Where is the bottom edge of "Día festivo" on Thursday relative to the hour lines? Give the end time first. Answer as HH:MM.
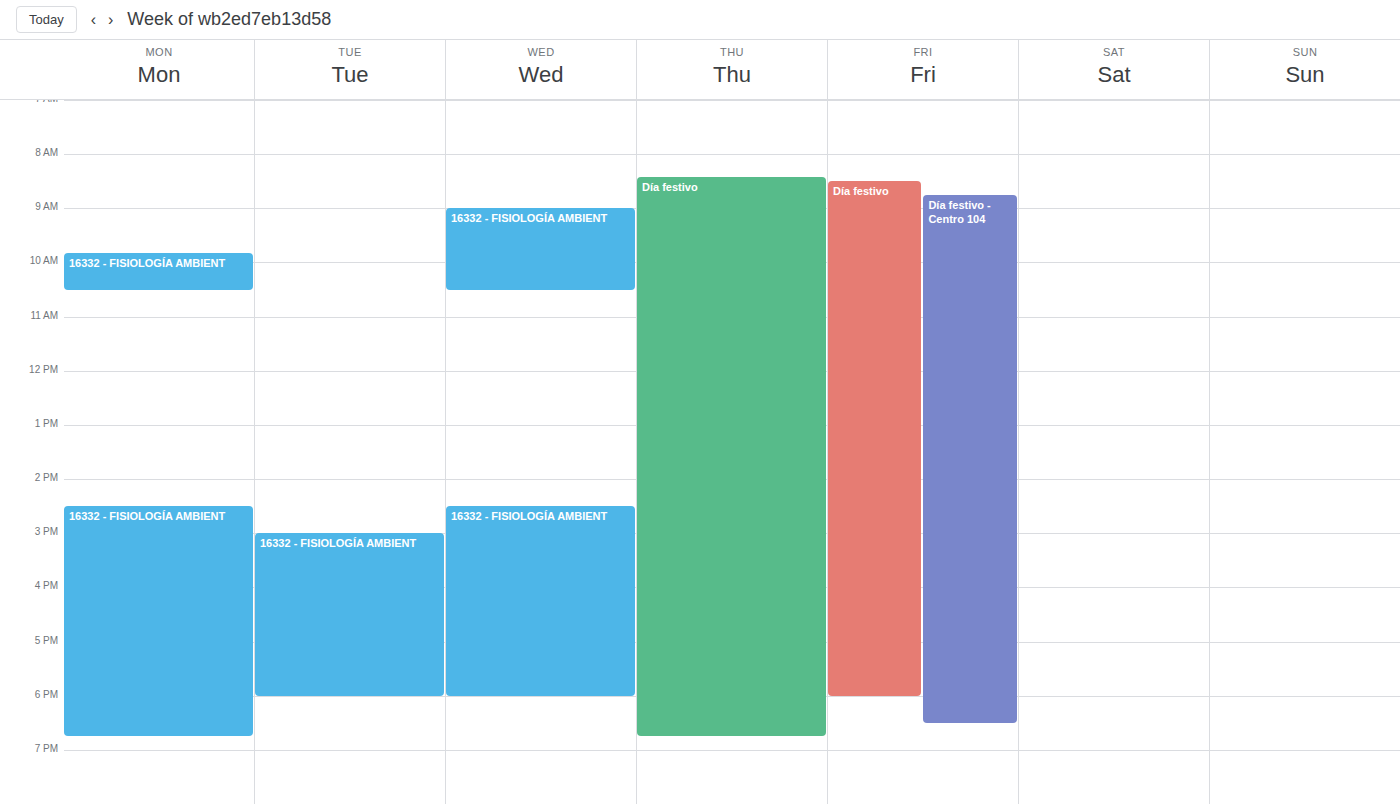
18:45 -- neither: three quarters of the way from the 18:00 line to the 19:00 line.